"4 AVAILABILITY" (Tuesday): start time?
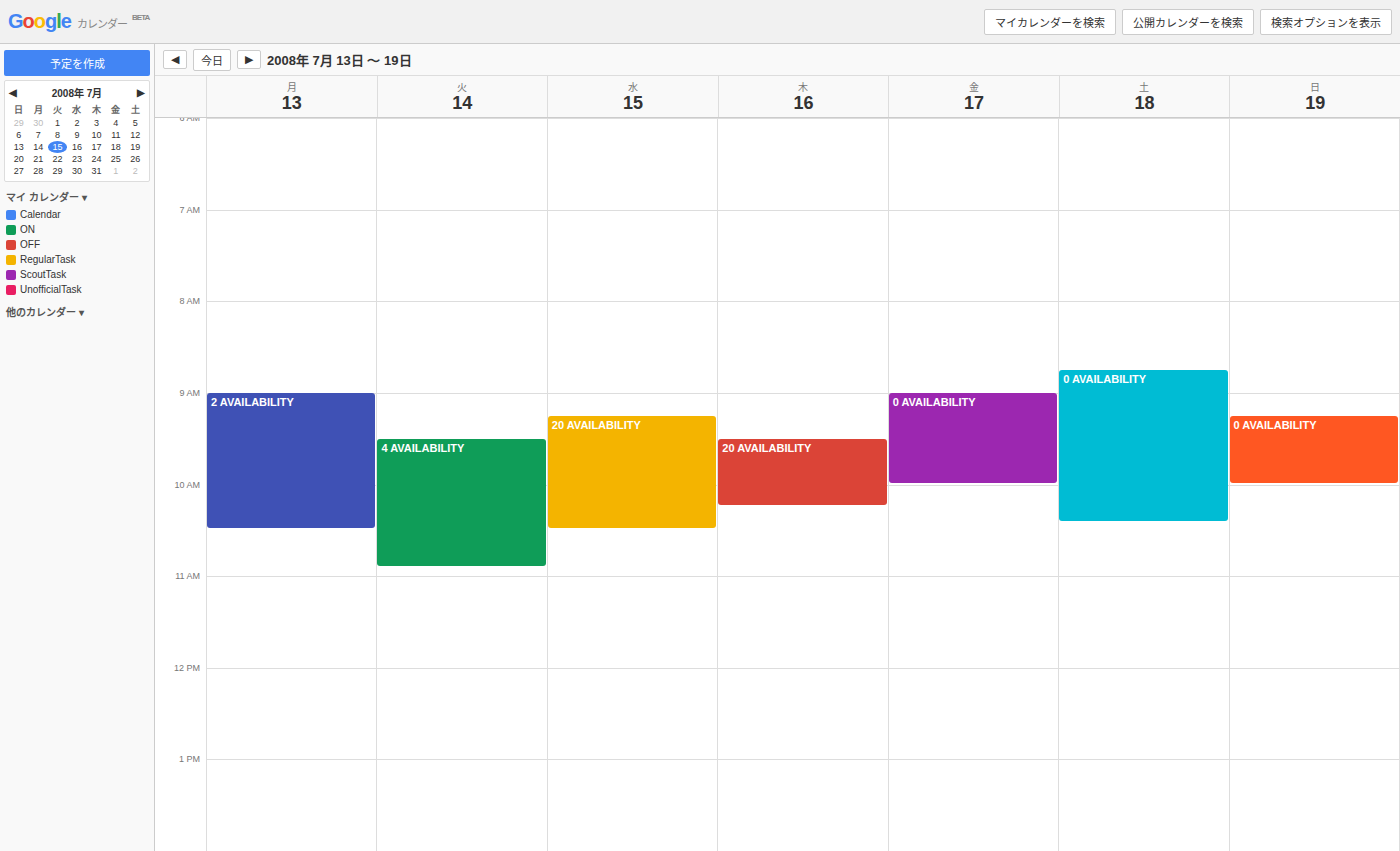
9:30 AM